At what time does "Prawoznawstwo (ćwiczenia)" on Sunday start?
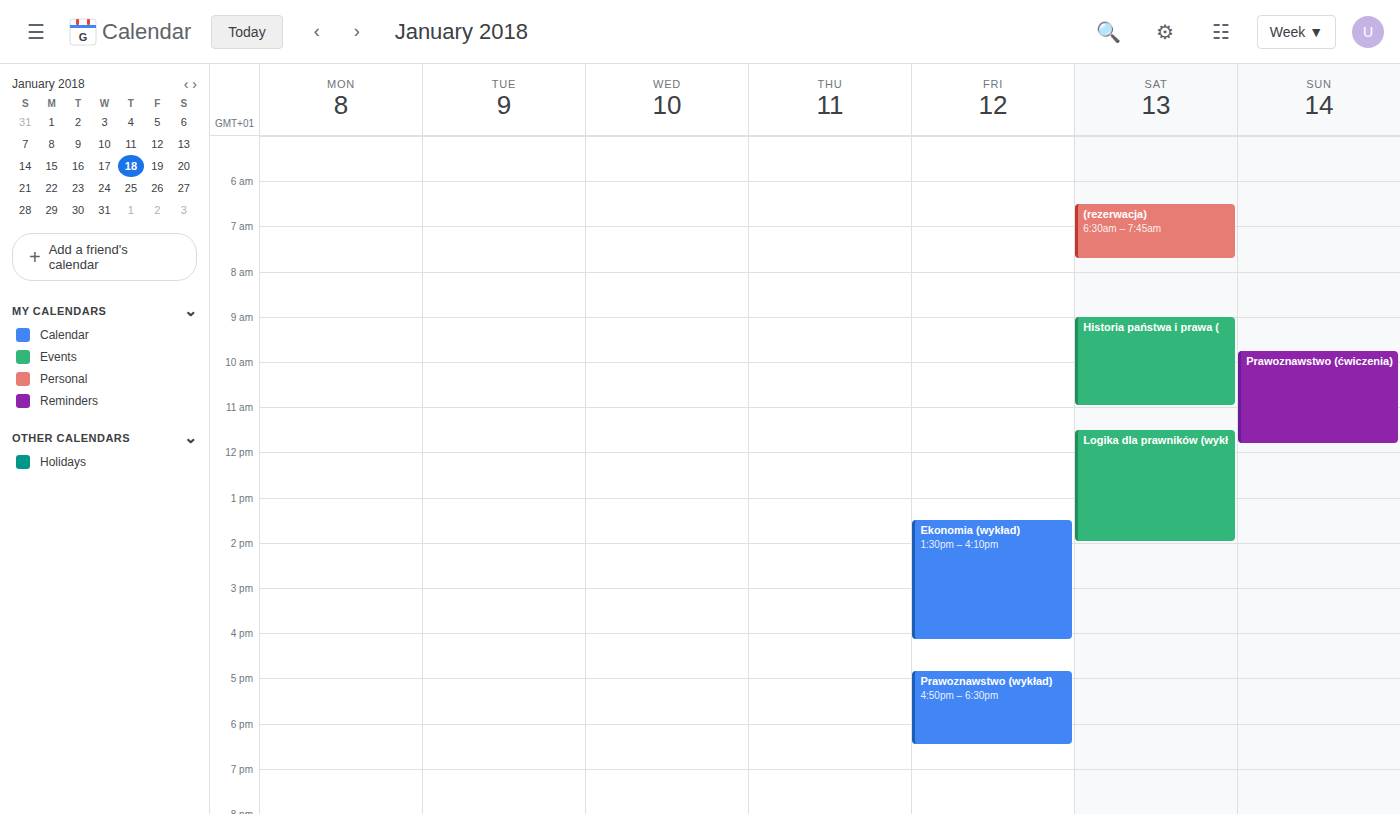
9:45 AM